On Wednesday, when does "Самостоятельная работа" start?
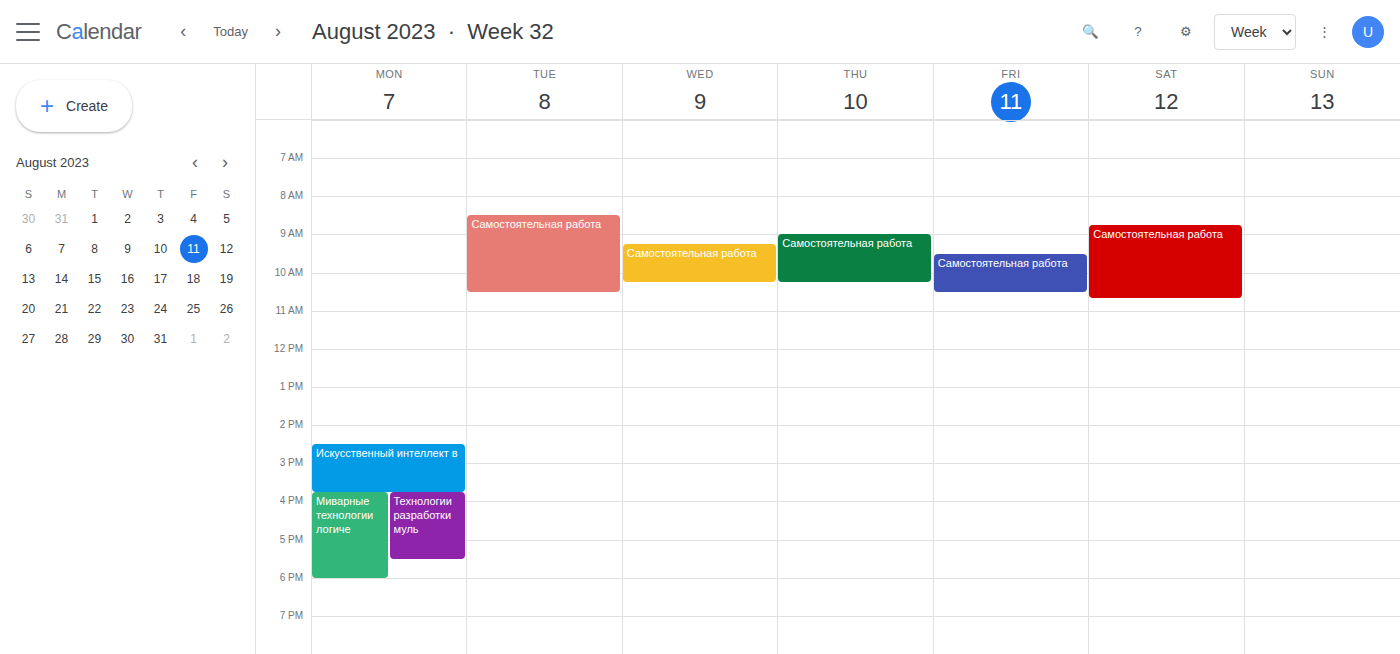
9:15 AM